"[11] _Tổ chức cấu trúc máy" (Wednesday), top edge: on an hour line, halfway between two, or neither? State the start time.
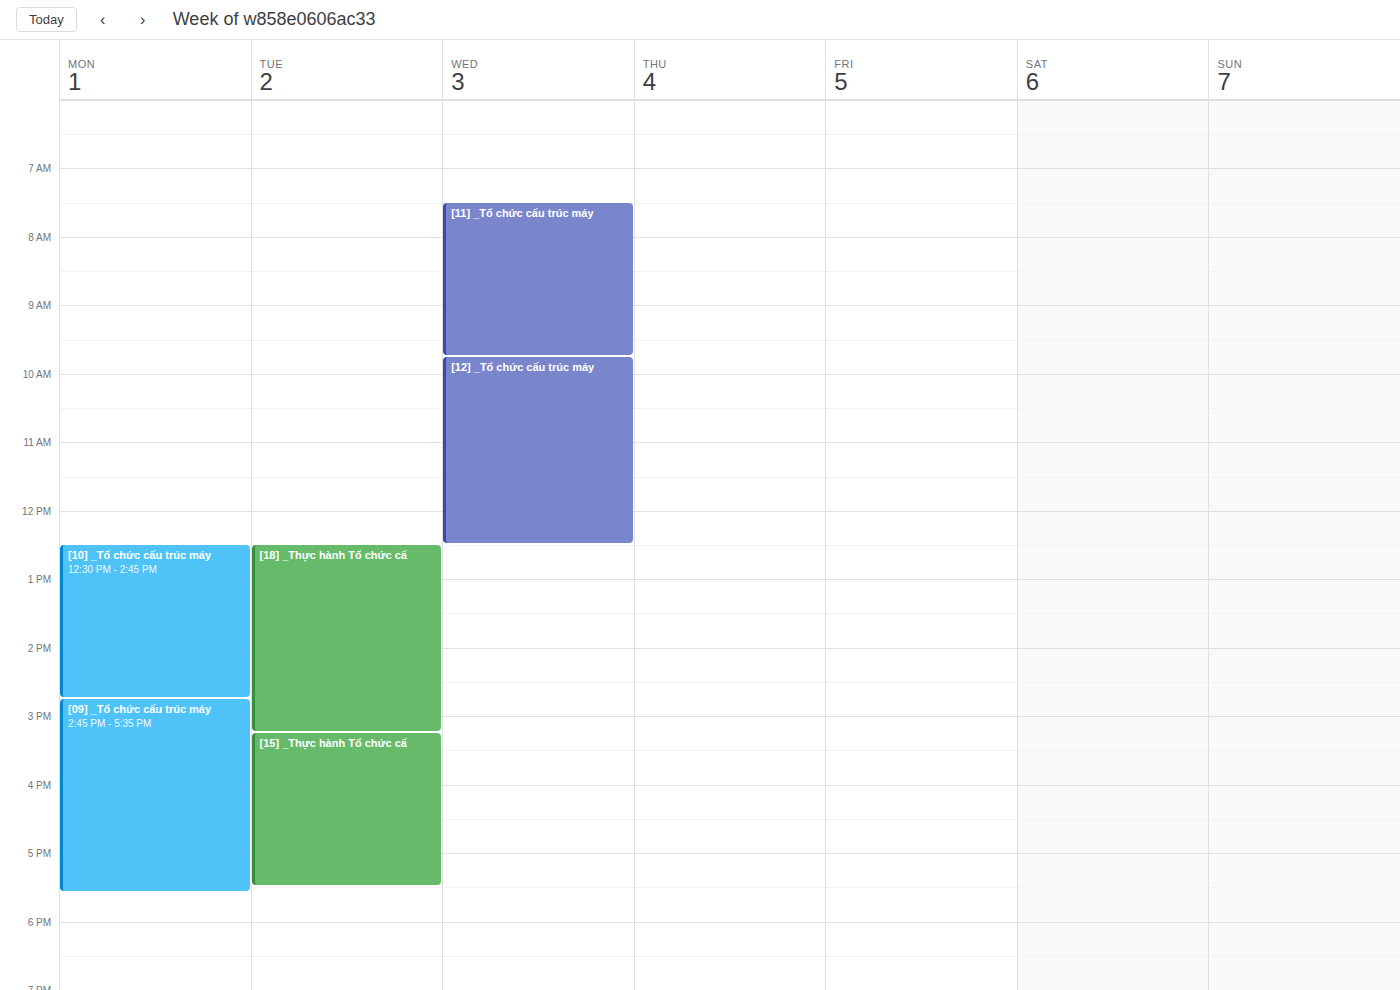
7:30 AM -- halfway between the 7 AM and 8 AM lines.